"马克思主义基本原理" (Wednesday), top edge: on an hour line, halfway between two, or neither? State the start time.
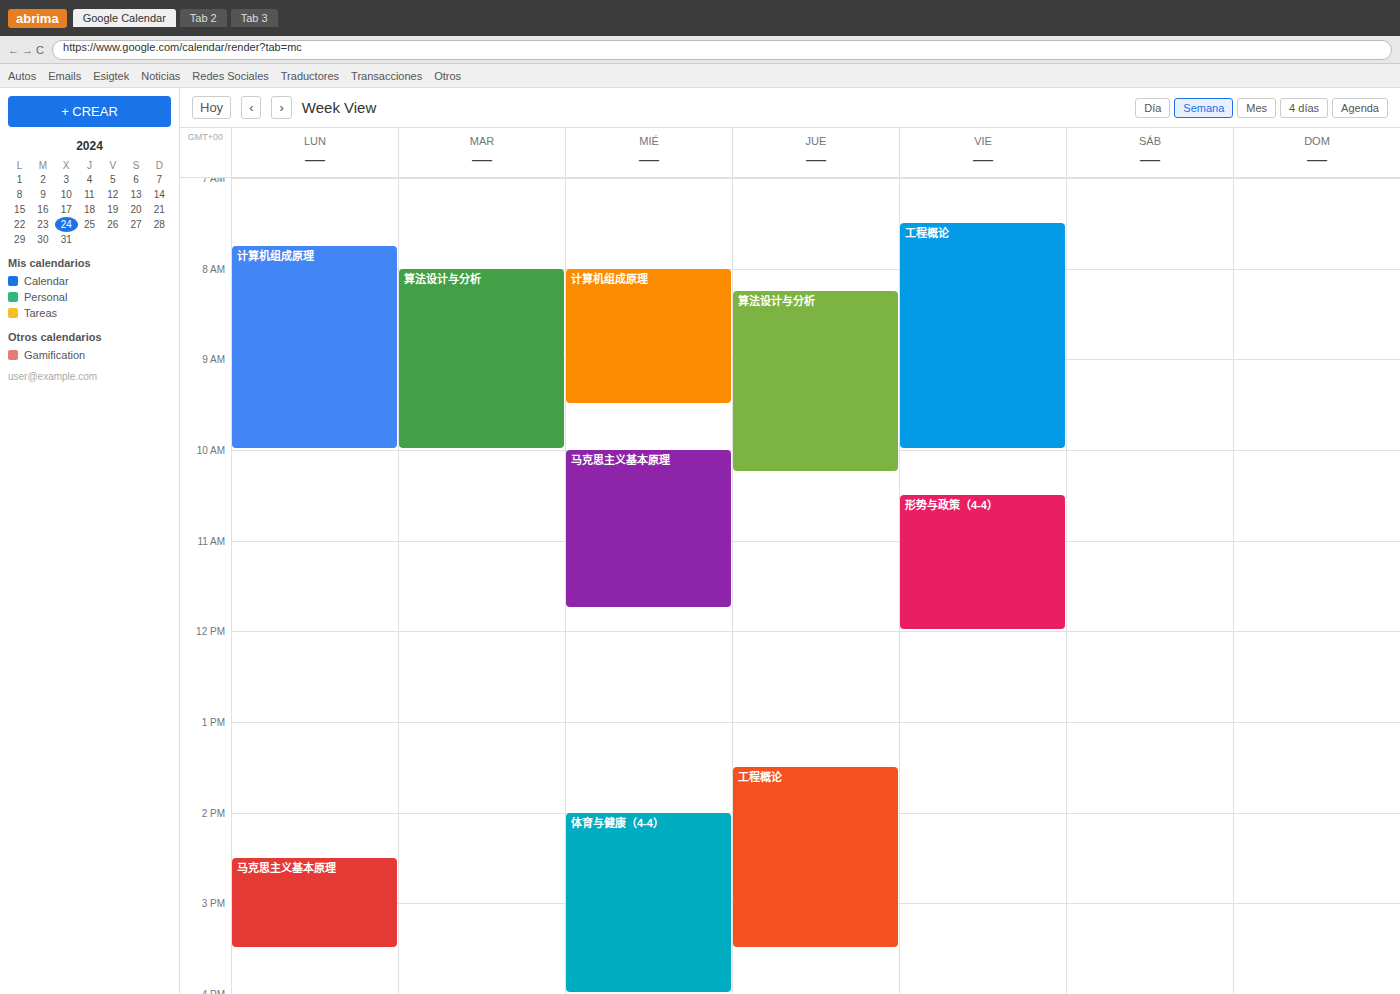
10:00 AM -- exactly on the 10 AM line.